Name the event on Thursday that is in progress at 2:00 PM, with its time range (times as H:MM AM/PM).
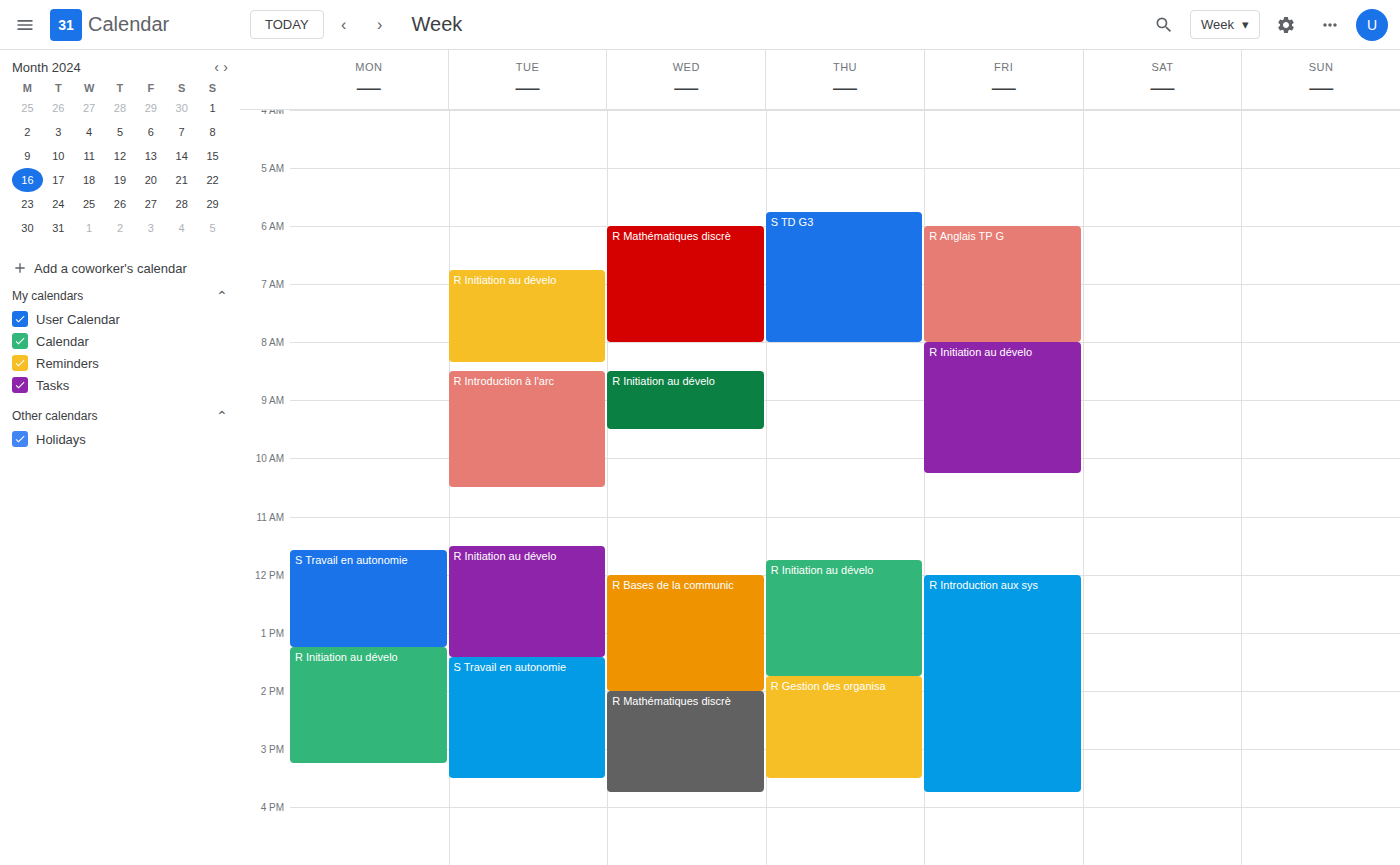
"R Gestion des organisa", 1:45 PM to 3:30 PM